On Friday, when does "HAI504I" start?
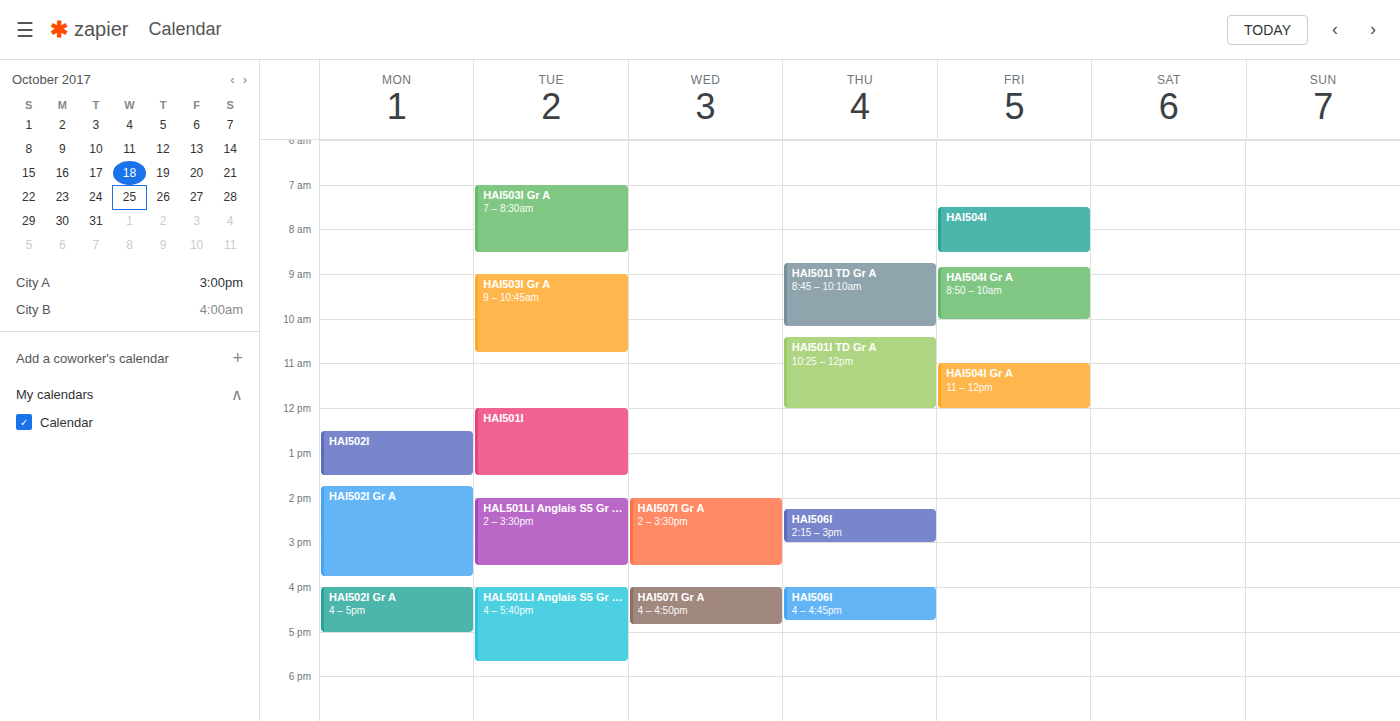
7:30 AM